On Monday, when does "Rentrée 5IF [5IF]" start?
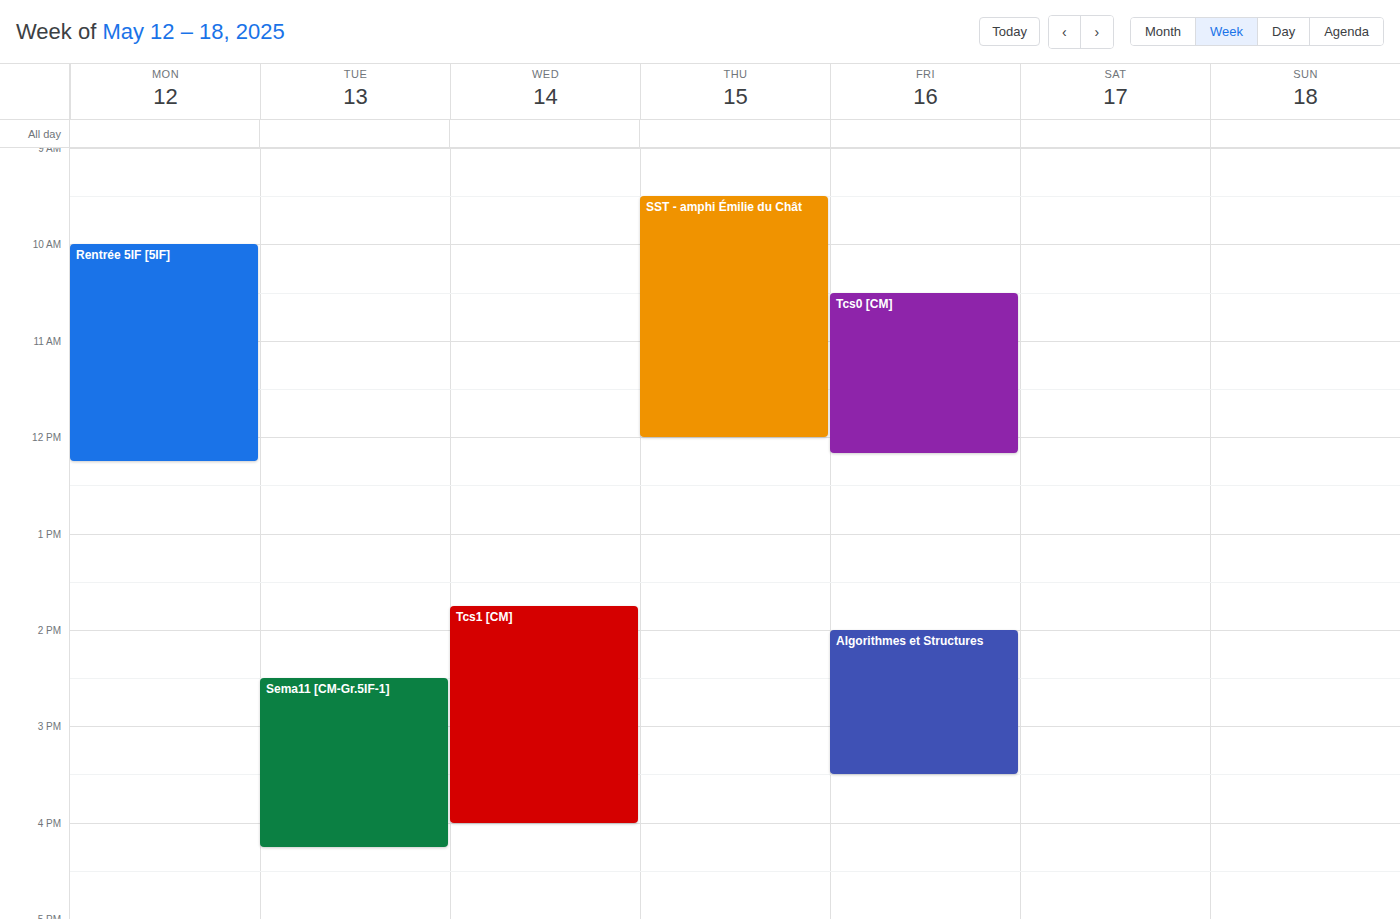
10:00